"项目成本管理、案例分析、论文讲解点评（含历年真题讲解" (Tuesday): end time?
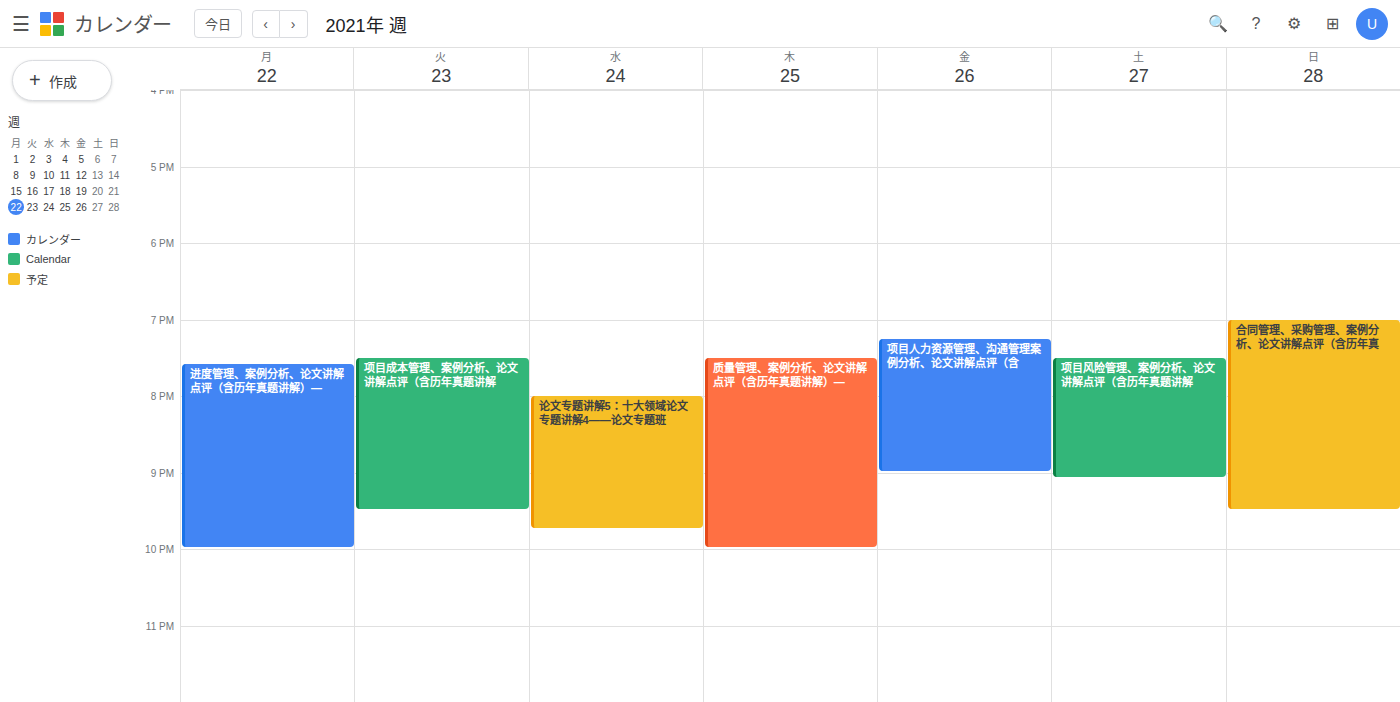
9:30 PM